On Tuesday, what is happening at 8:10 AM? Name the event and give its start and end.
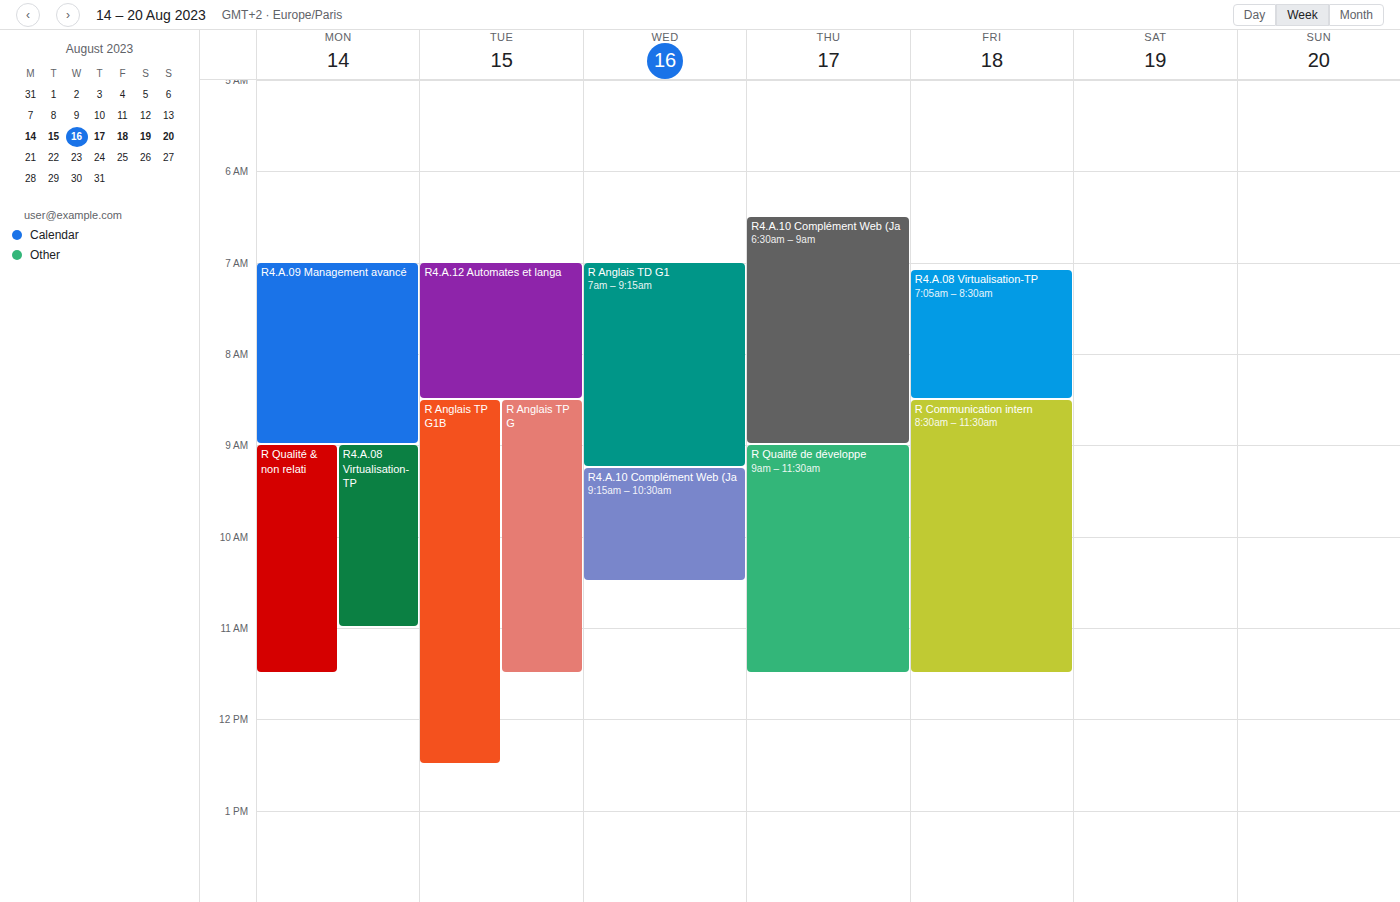
"R4.A.12 Automates et langa", 7:00 AM to 8:30 AM